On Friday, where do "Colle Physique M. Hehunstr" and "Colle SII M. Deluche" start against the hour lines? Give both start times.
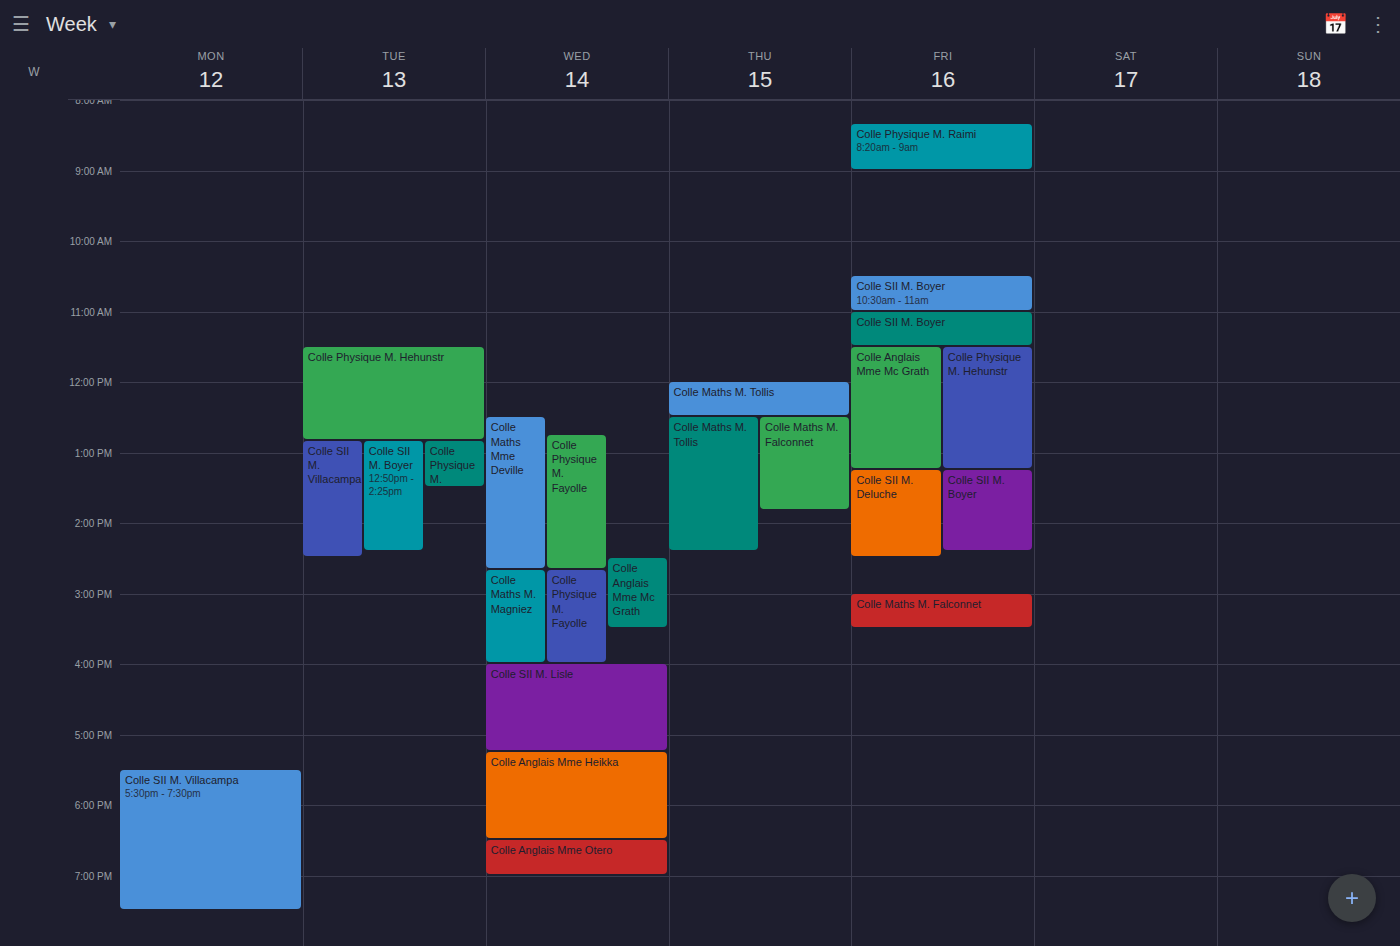
"Colle Physique M. Hehunstr": 11:30 AM, halfway between the 11 AM and 12 PM lines. "Colle SII M. Deluche": 1:15 PM, neither: a quarter of the way from the 1 PM line to the 2 PM line.